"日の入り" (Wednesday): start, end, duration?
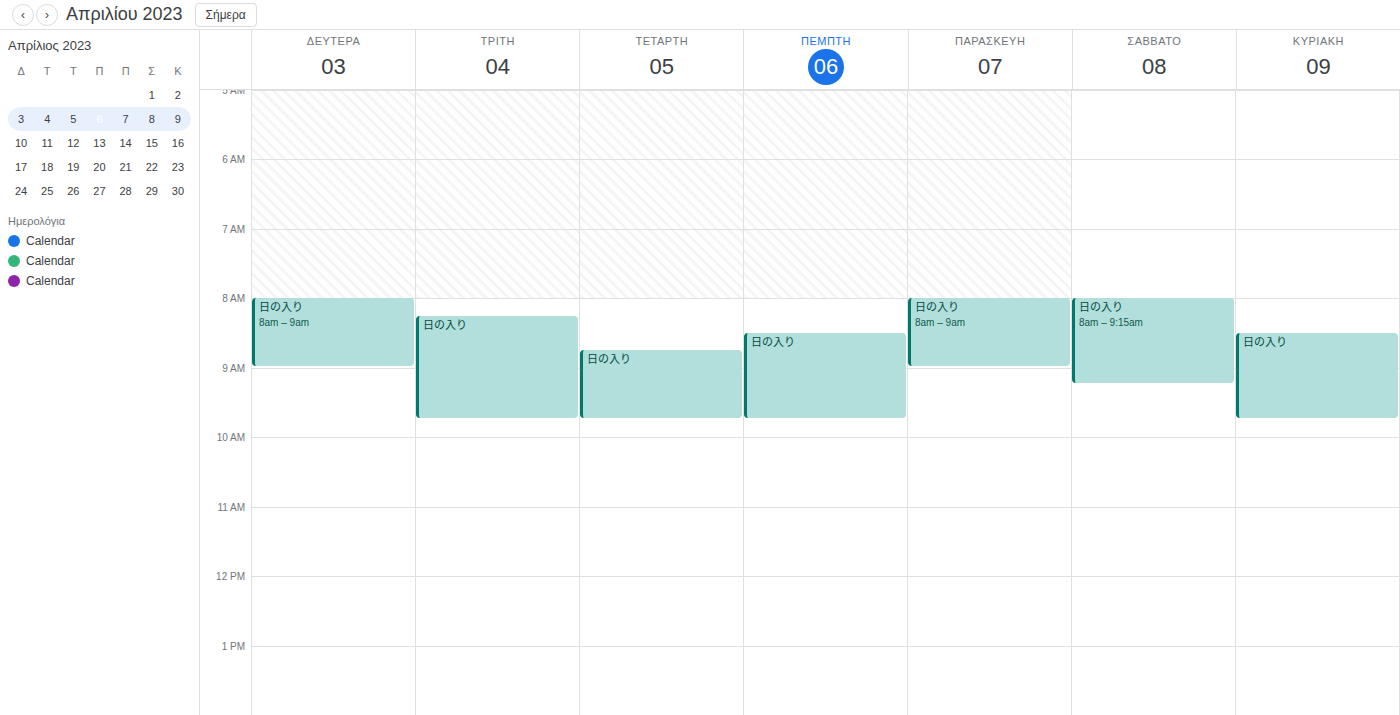
08:45 to 09:45, 1 hour